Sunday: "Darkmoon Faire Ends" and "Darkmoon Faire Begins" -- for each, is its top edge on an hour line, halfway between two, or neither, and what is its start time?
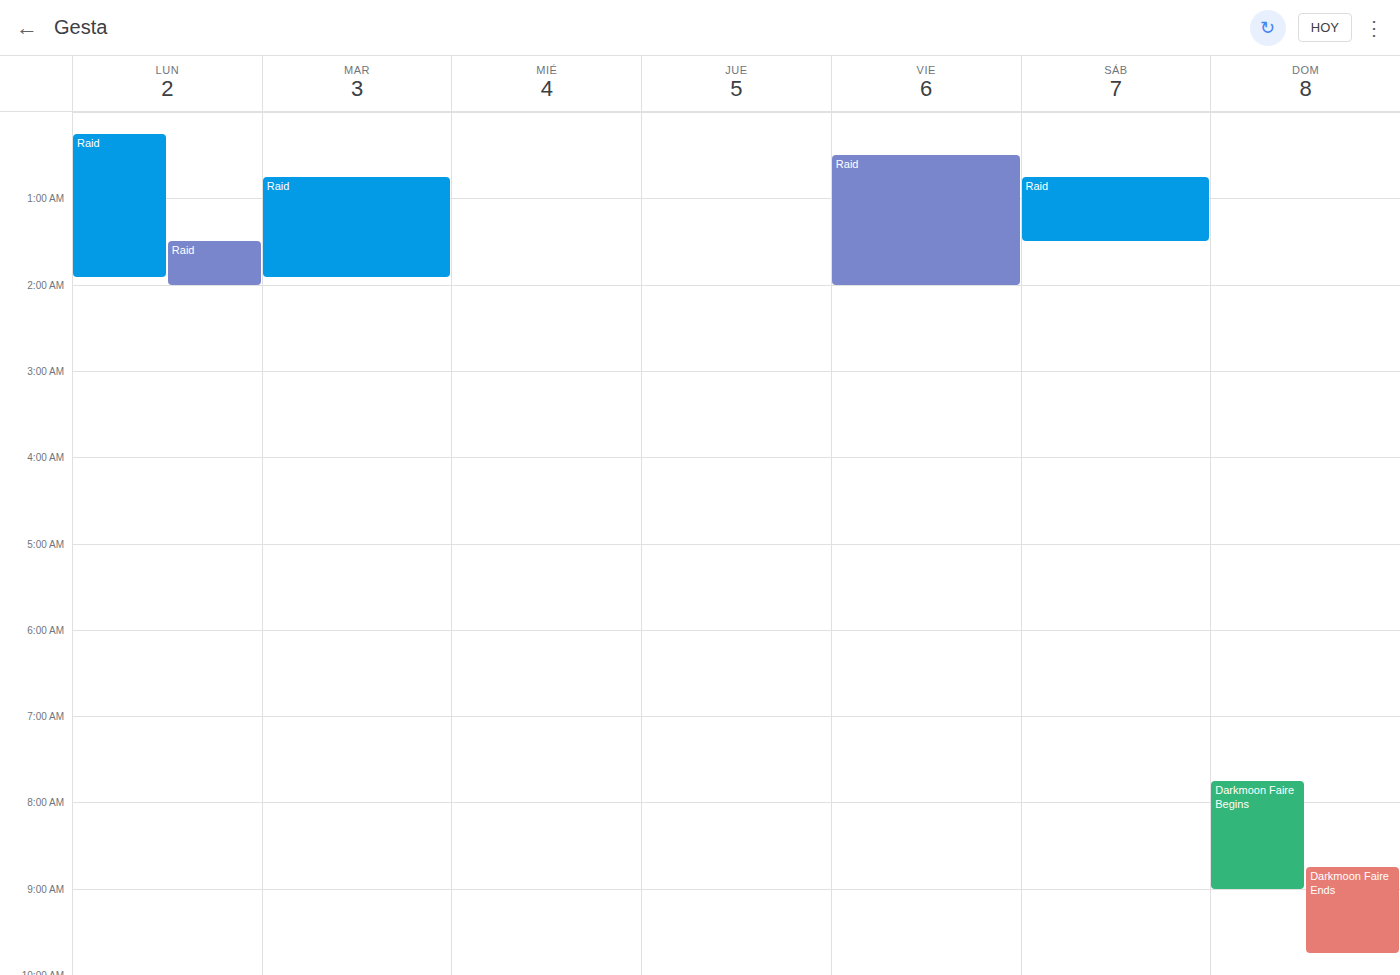
"Darkmoon Faire Ends": 8:45 AM, neither: three quarters of the way from the 8 AM line to the 9 AM line. "Darkmoon Faire Begins": 7:45 AM, neither: three quarters of the way from the 7 AM line to the 8 AM line.